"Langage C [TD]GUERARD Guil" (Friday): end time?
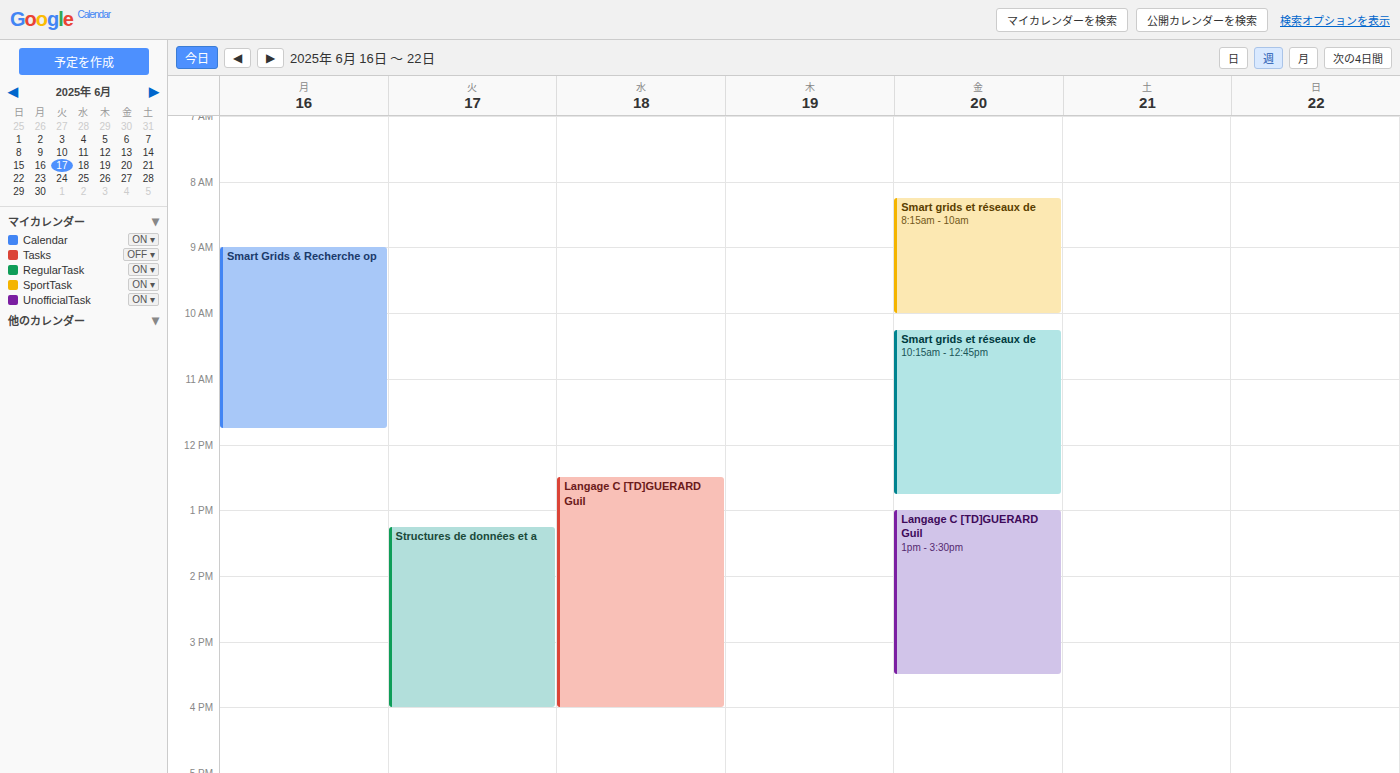
3:30 PM